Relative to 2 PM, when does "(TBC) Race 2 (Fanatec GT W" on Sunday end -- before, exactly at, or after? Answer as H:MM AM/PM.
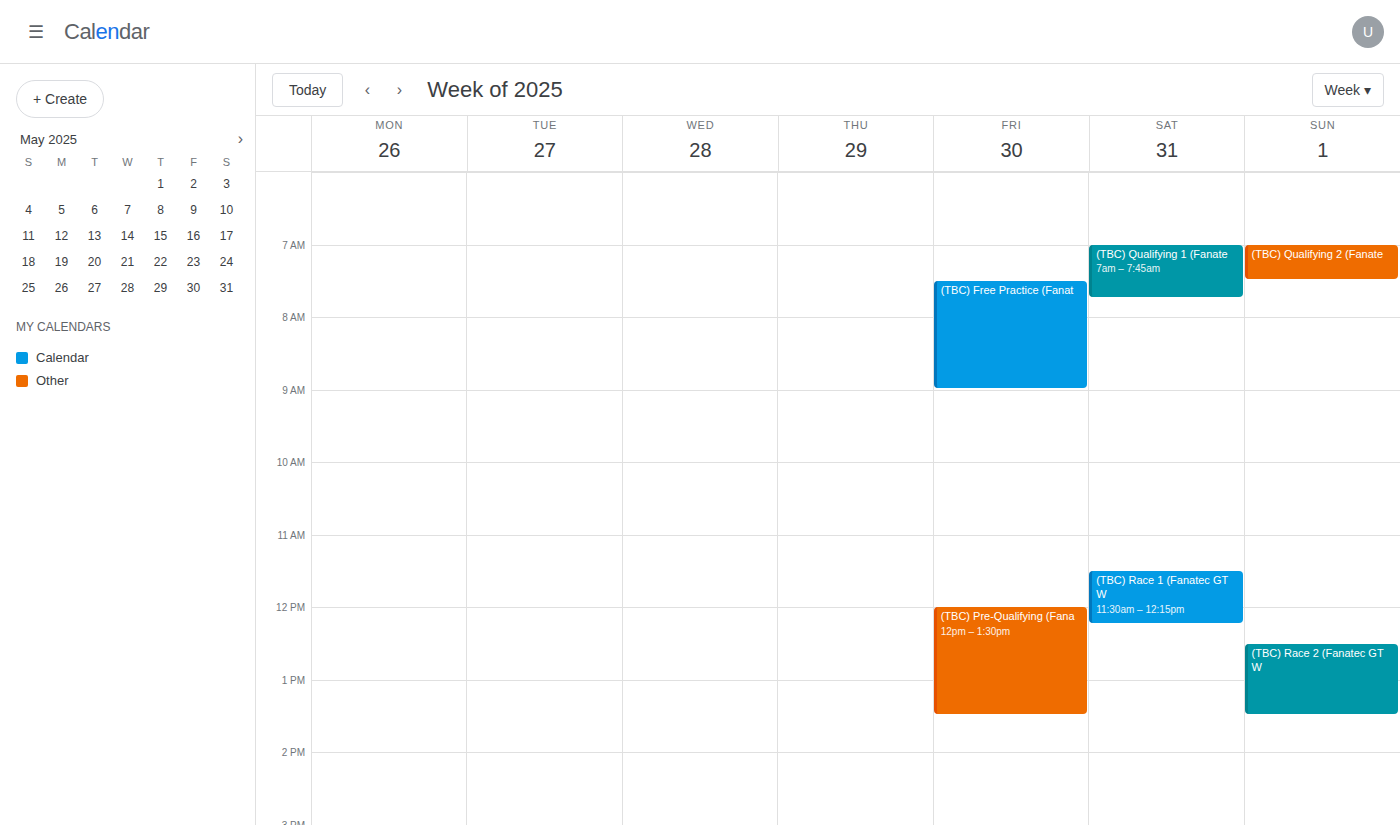
1:30 PM -- before 2 PM, 30 minutes above the 2 PM line.